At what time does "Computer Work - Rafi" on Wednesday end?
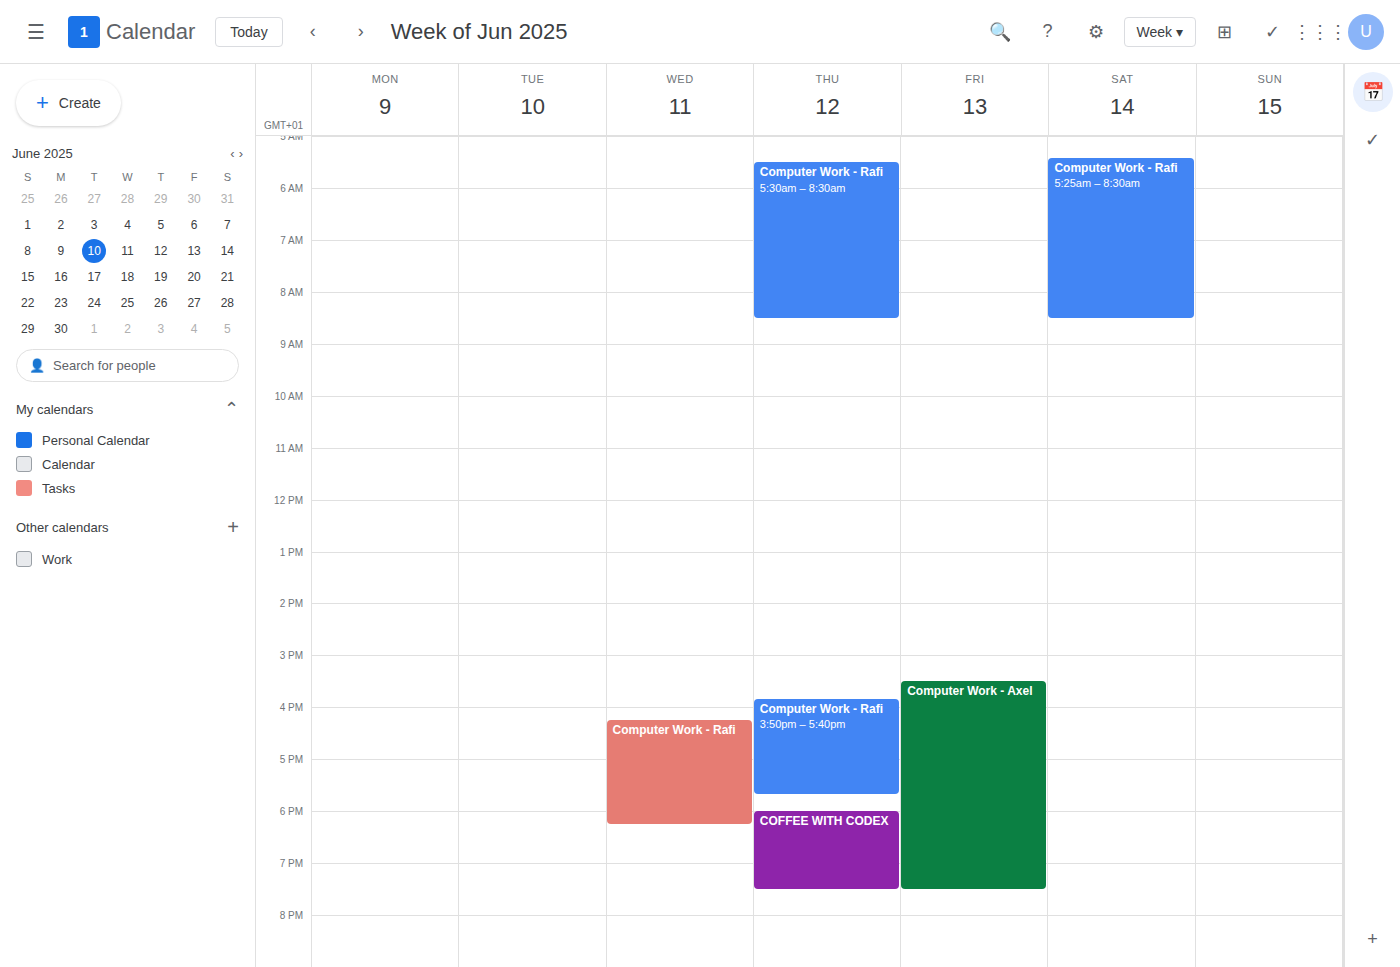
6:15 PM